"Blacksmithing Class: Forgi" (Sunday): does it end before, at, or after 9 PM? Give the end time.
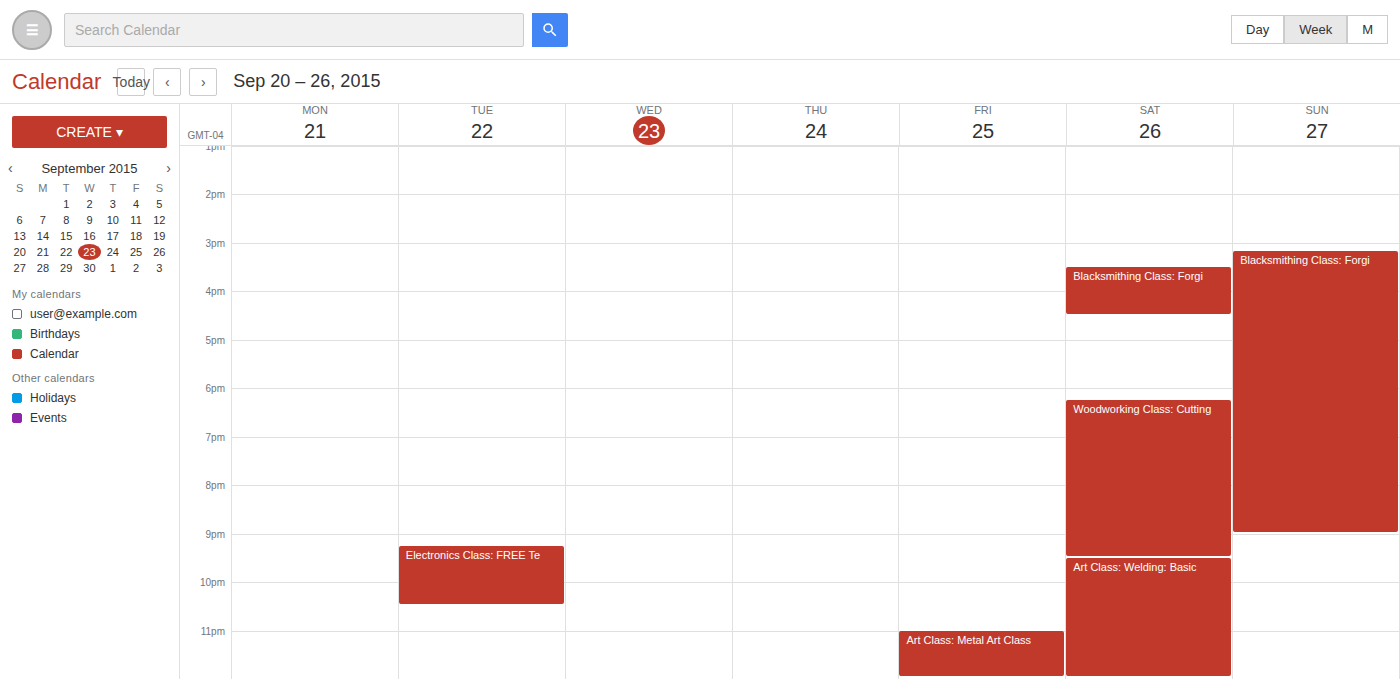
9:00 PM -- exactly at 9 PM, on the 9 PM line.